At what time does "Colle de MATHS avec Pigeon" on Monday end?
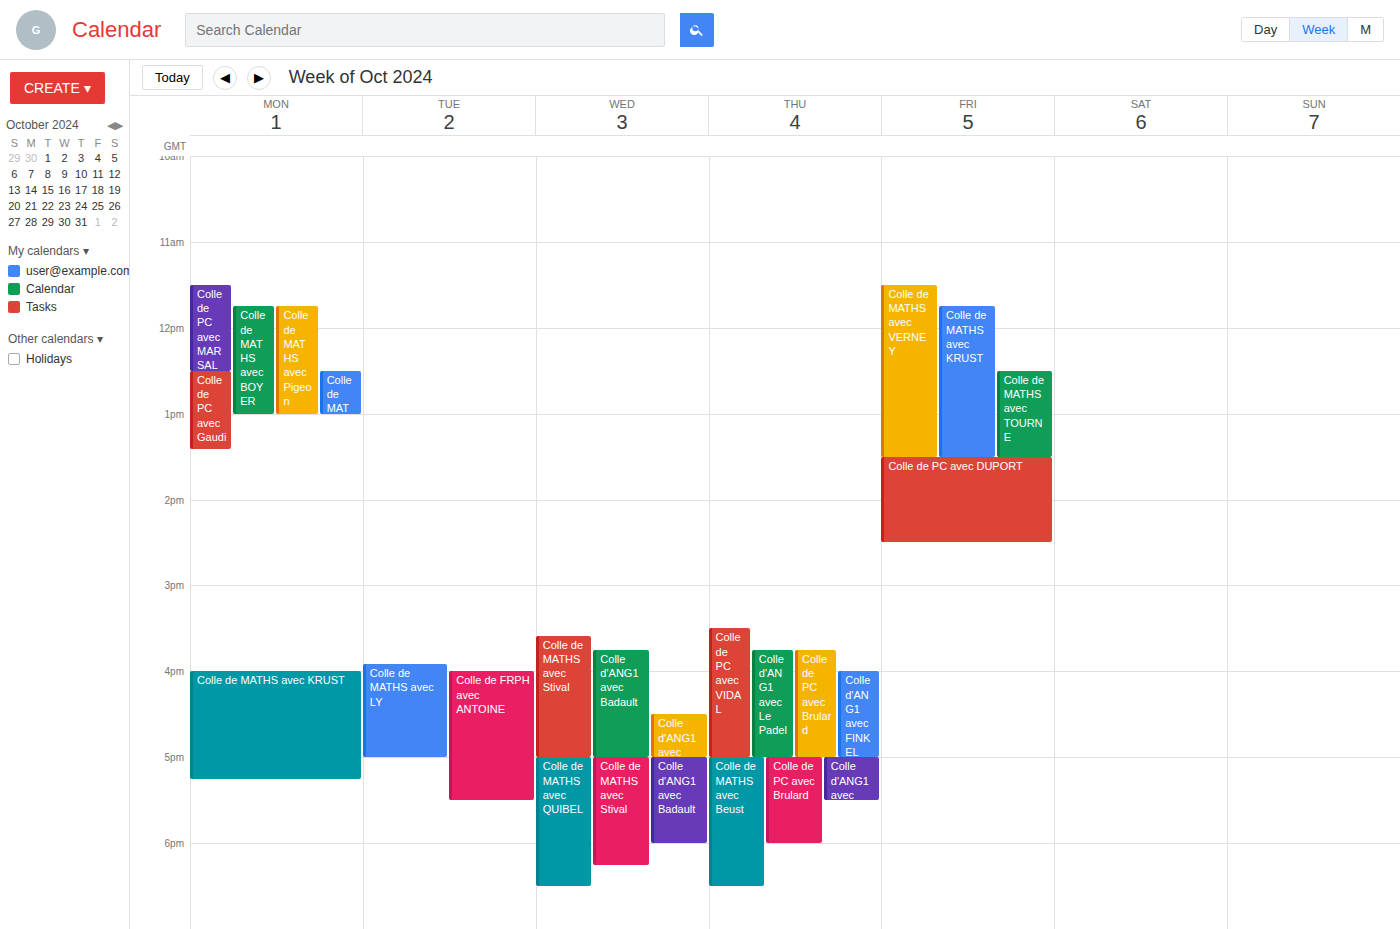
1:00 PM